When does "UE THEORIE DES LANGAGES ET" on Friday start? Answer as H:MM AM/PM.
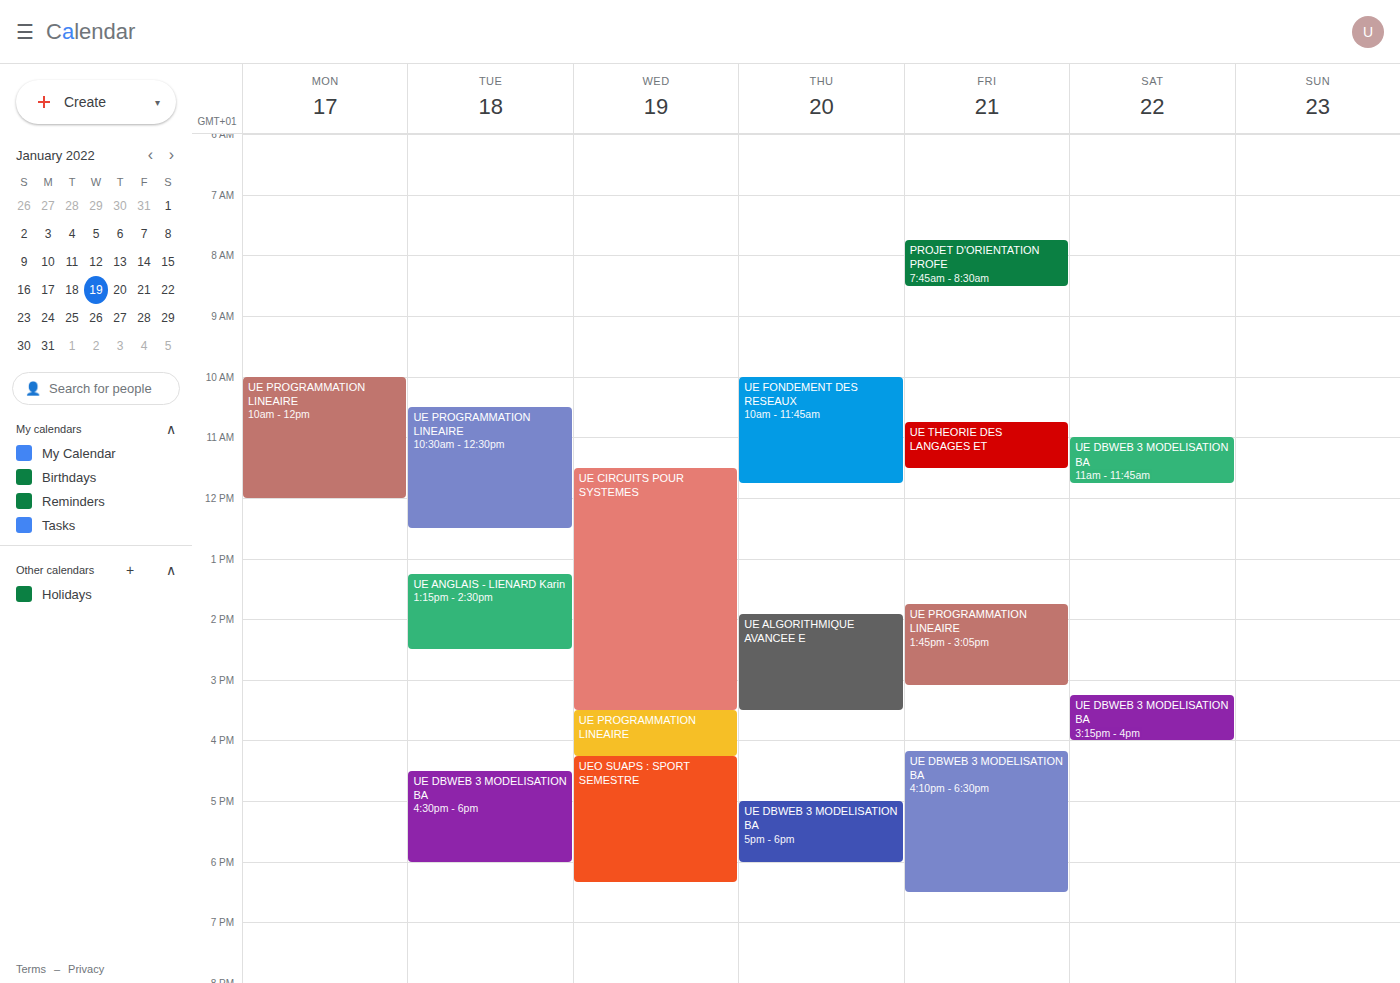
10:45 AM